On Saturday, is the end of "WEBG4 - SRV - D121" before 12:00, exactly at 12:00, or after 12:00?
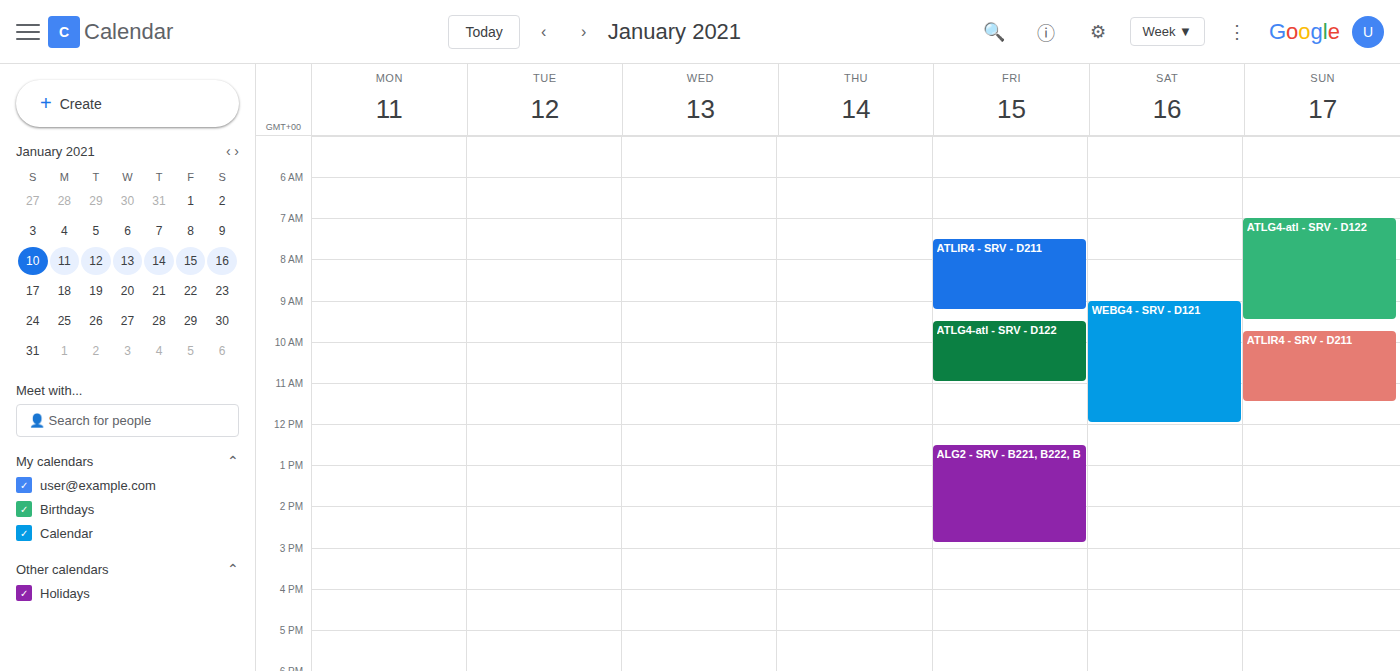
12:00 -- exactly at 12:00, on the 12:00 line.